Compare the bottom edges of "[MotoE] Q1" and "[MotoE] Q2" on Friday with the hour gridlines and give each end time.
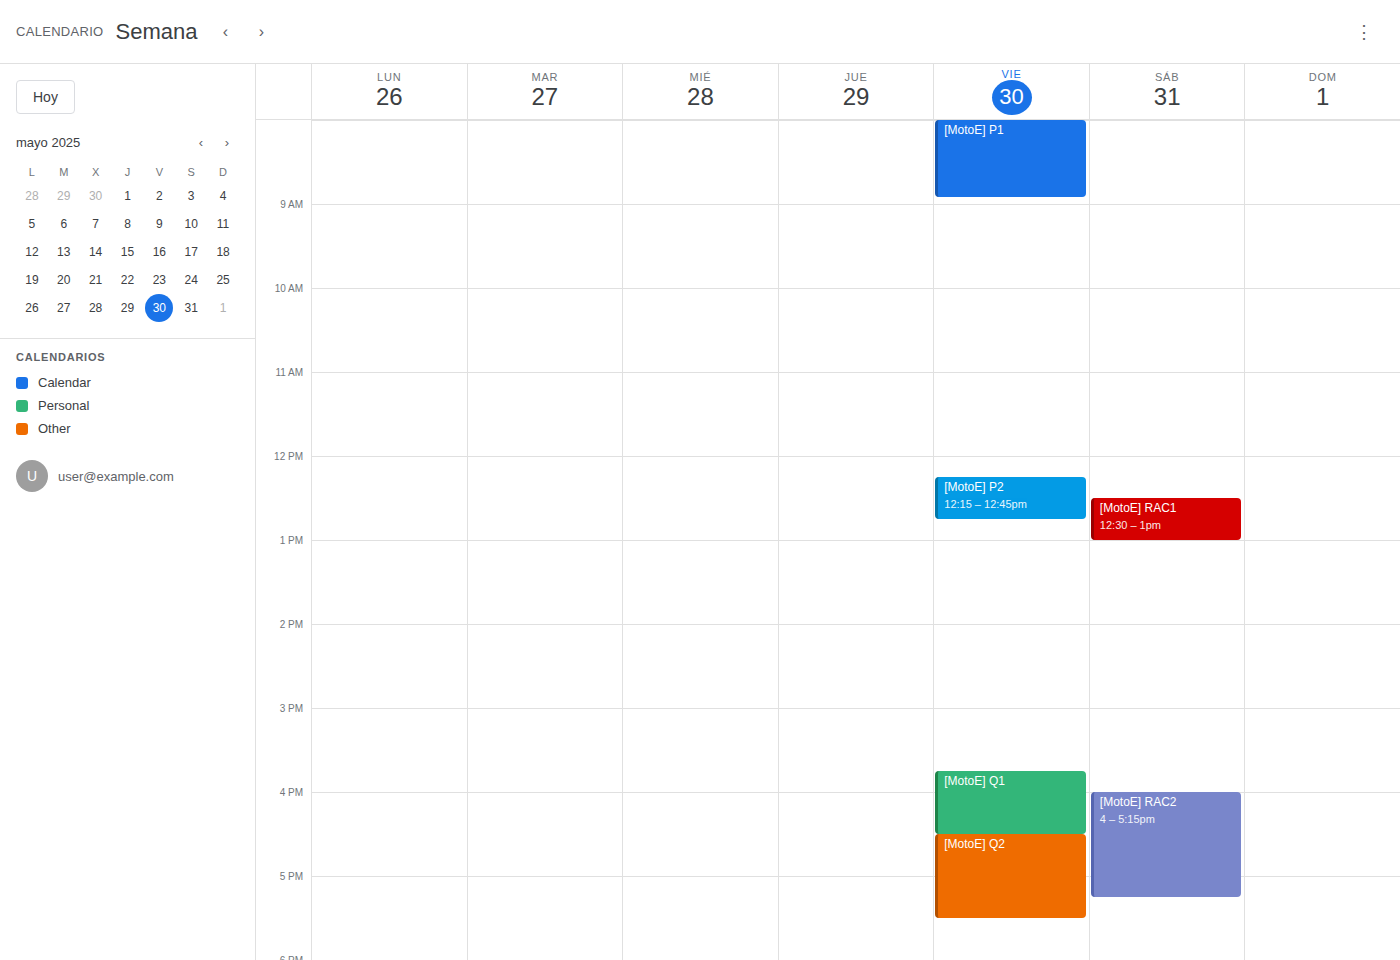
"[MotoE] Q1": 4:30 PM, halfway between the 4 PM and 5 PM lines. "[MotoE] Q2": 5:30 PM, halfway between the 5 PM and 6 PM lines.